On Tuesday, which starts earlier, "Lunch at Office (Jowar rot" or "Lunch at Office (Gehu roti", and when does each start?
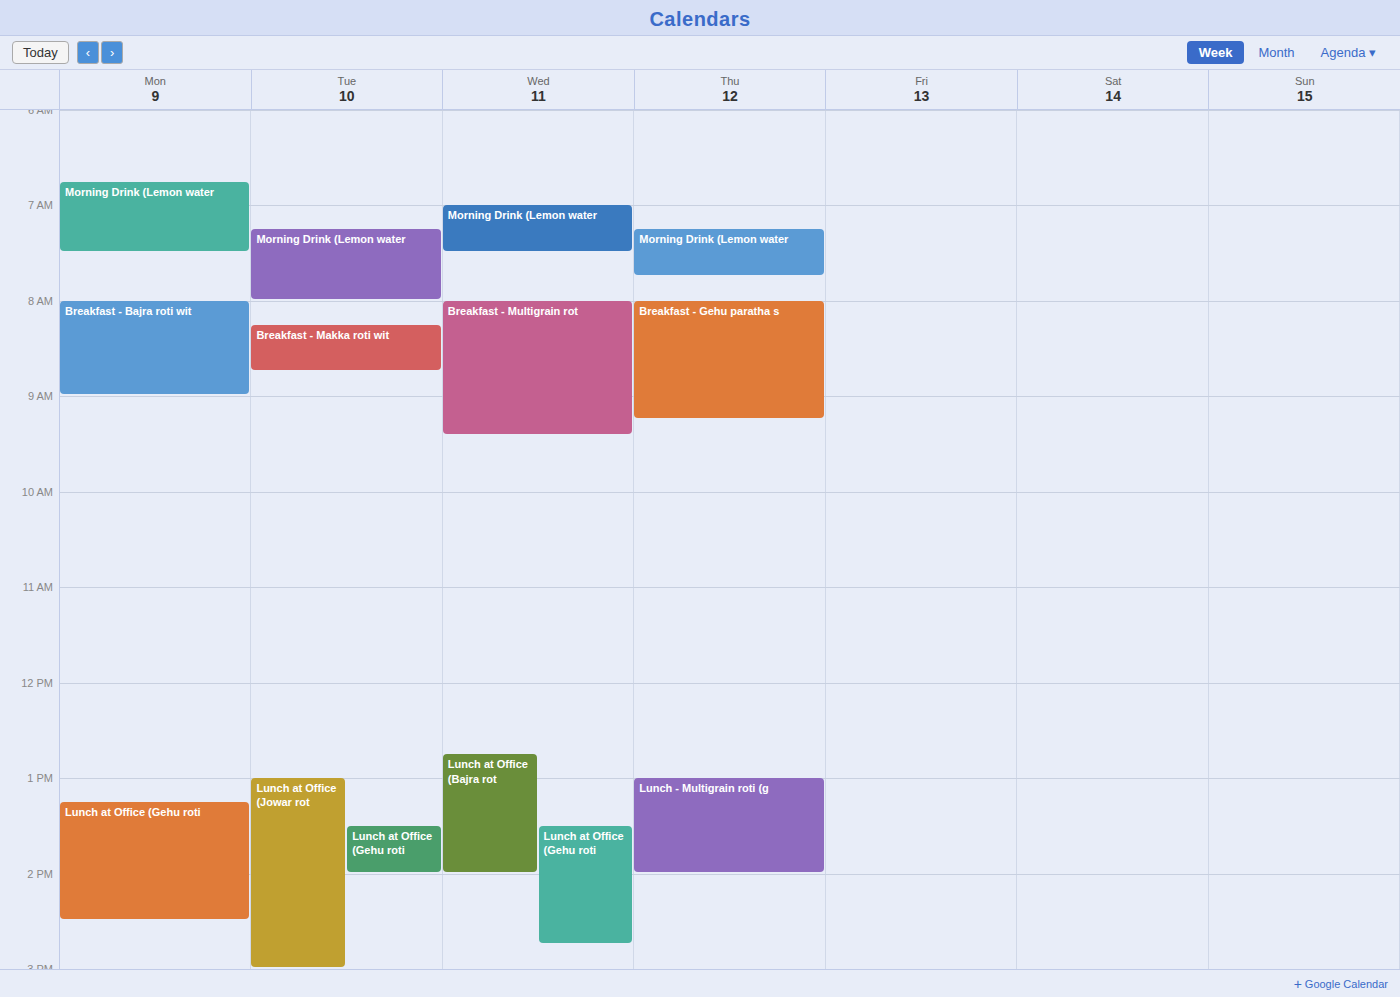
"Lunch at Office (Jowar rot" 1:00 PM; "Lunch at Office (Gehu roti" 1:30 PM.